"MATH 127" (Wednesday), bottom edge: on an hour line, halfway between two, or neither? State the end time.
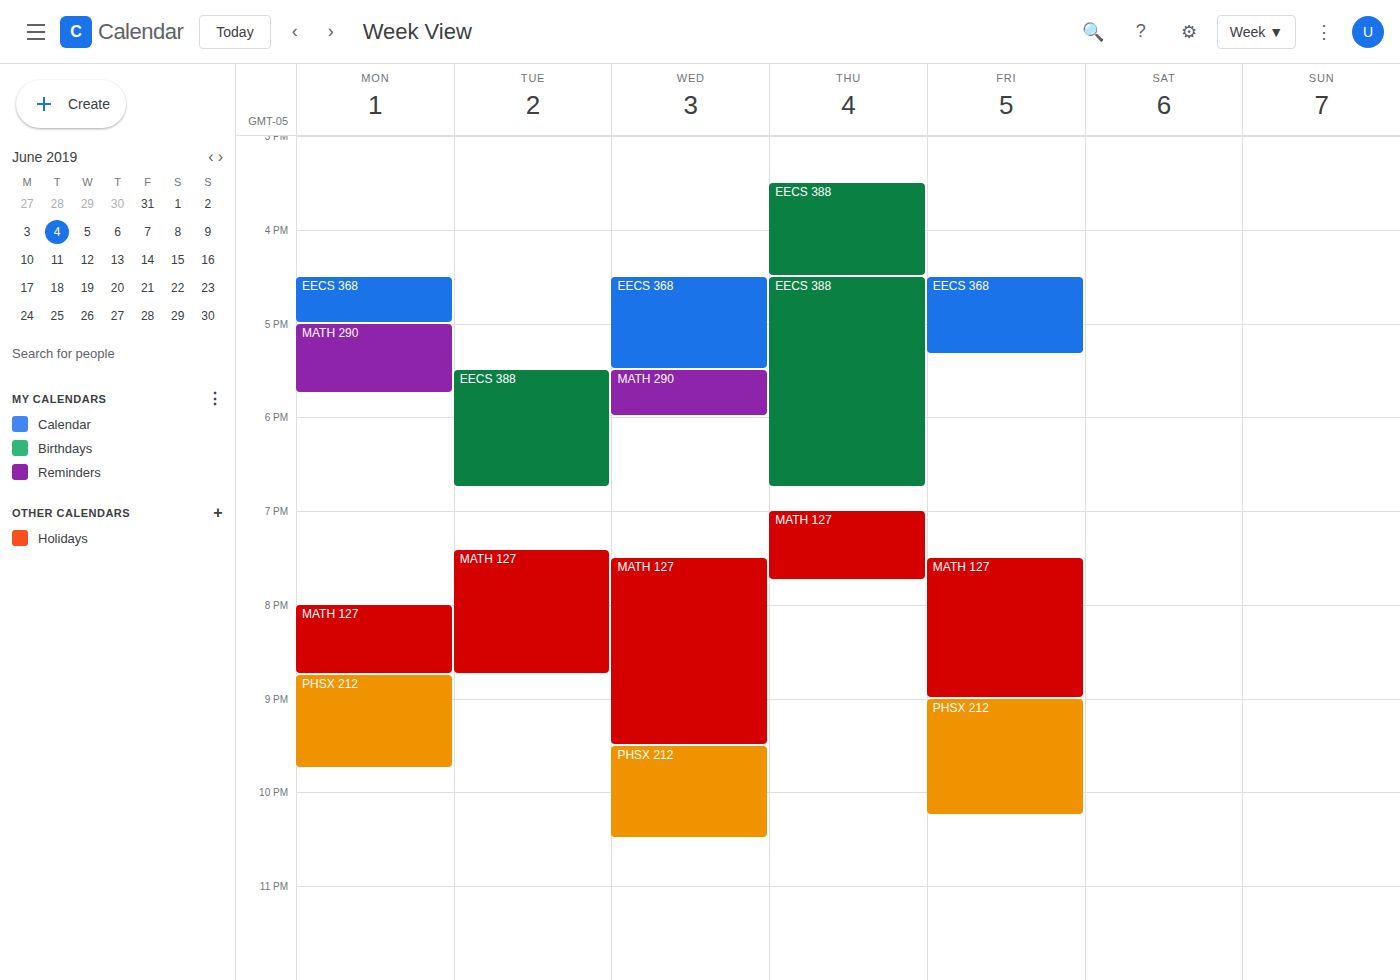
9:30 PM -- halfway between the 9 PM and 10 PM lines.